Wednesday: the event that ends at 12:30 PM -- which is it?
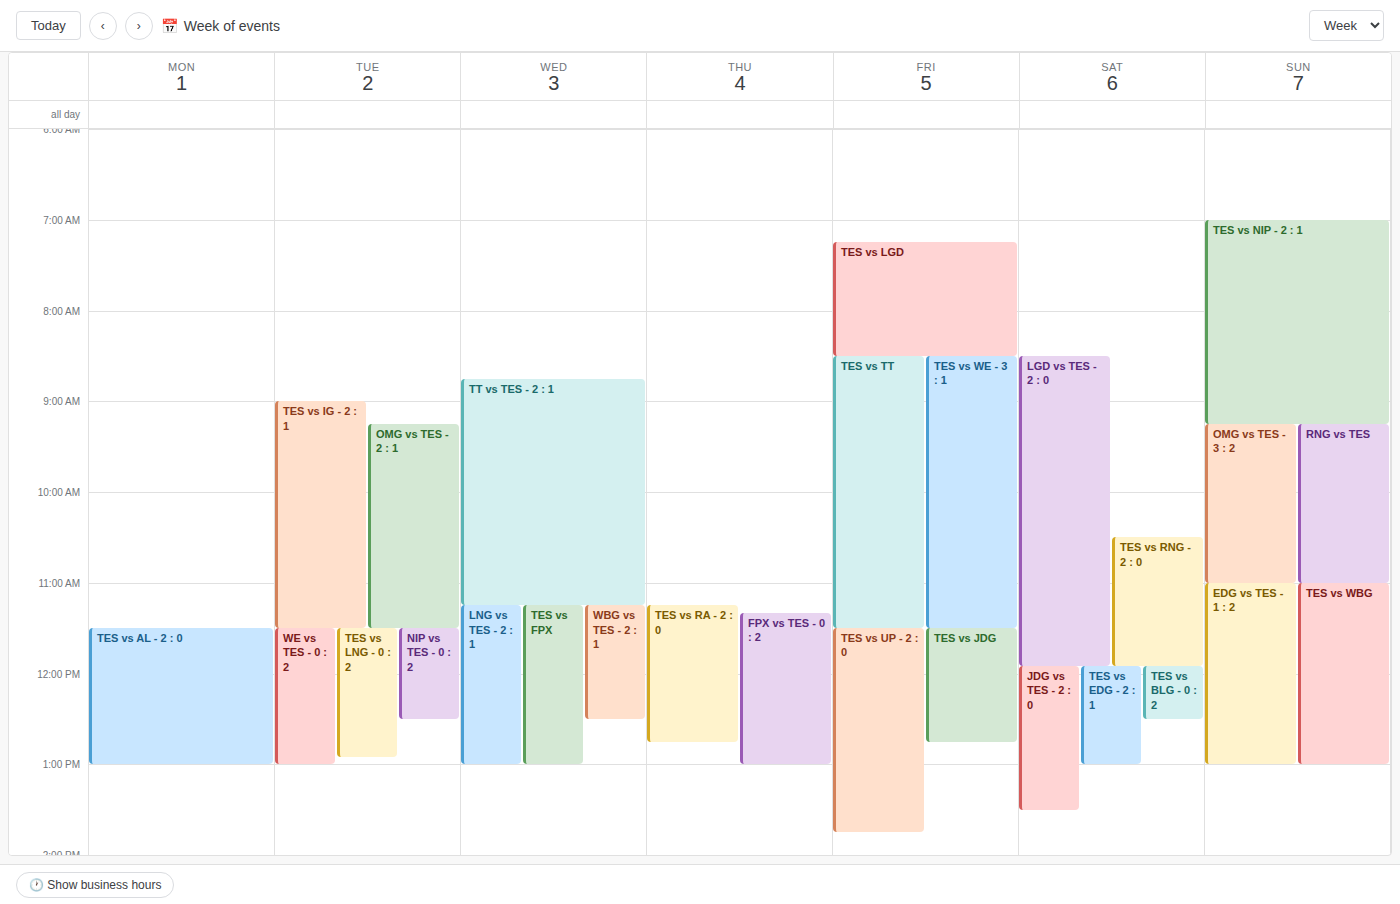
"WBG vs TES - 2 : 1"